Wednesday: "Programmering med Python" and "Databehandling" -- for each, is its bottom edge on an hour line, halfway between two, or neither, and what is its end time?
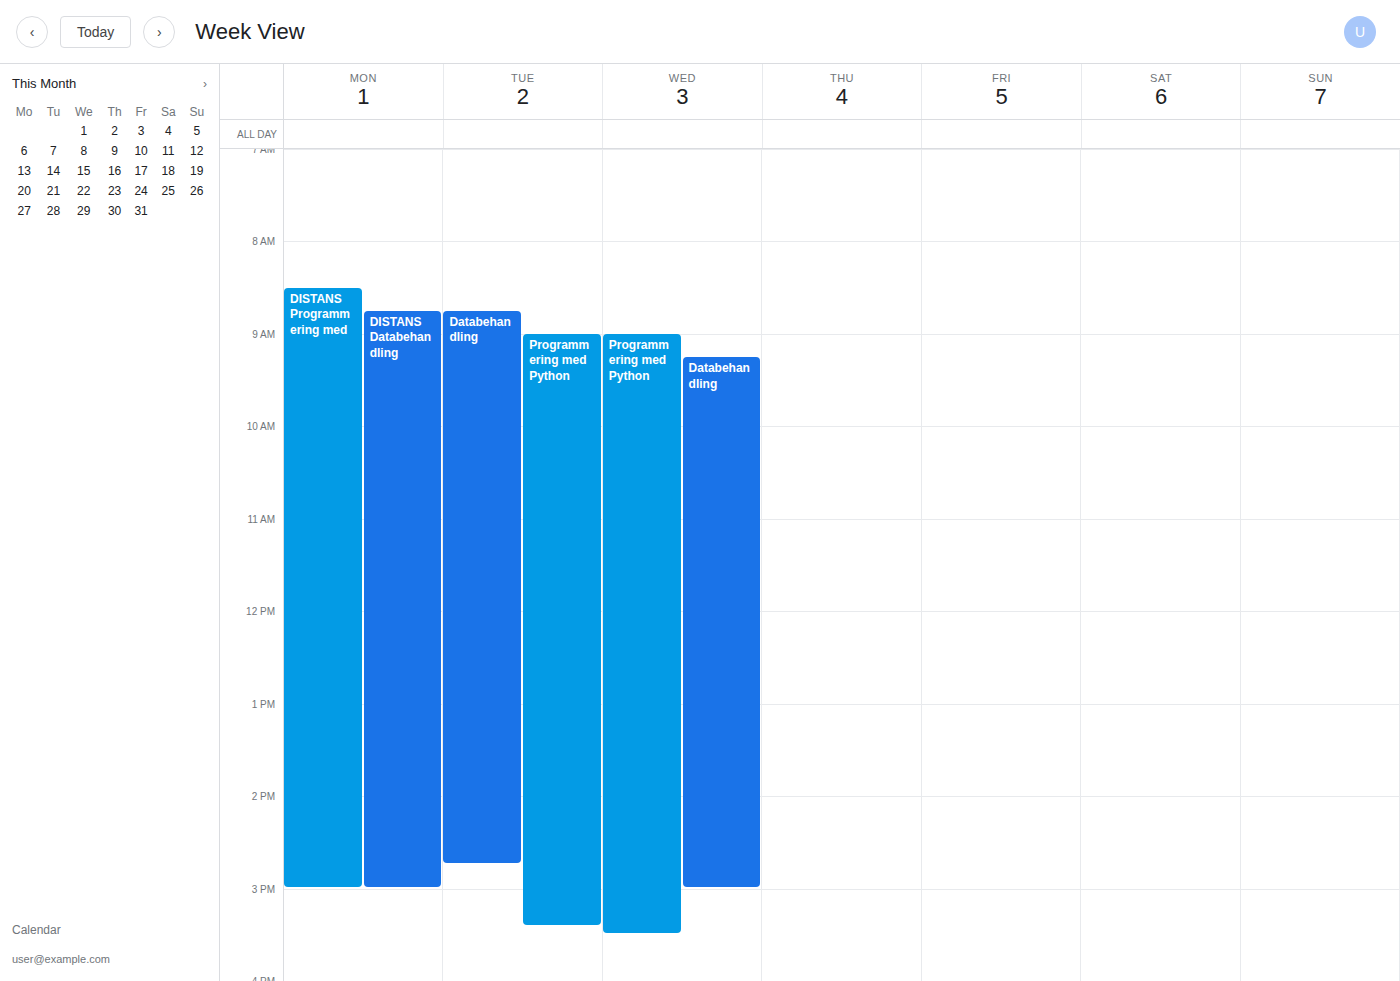
"Programmering med Python": 3:30 PM, halfway between the 3 PM and 4 PM lines. "Databehandling": 3:00 PM, exactly on the 3 PM line.